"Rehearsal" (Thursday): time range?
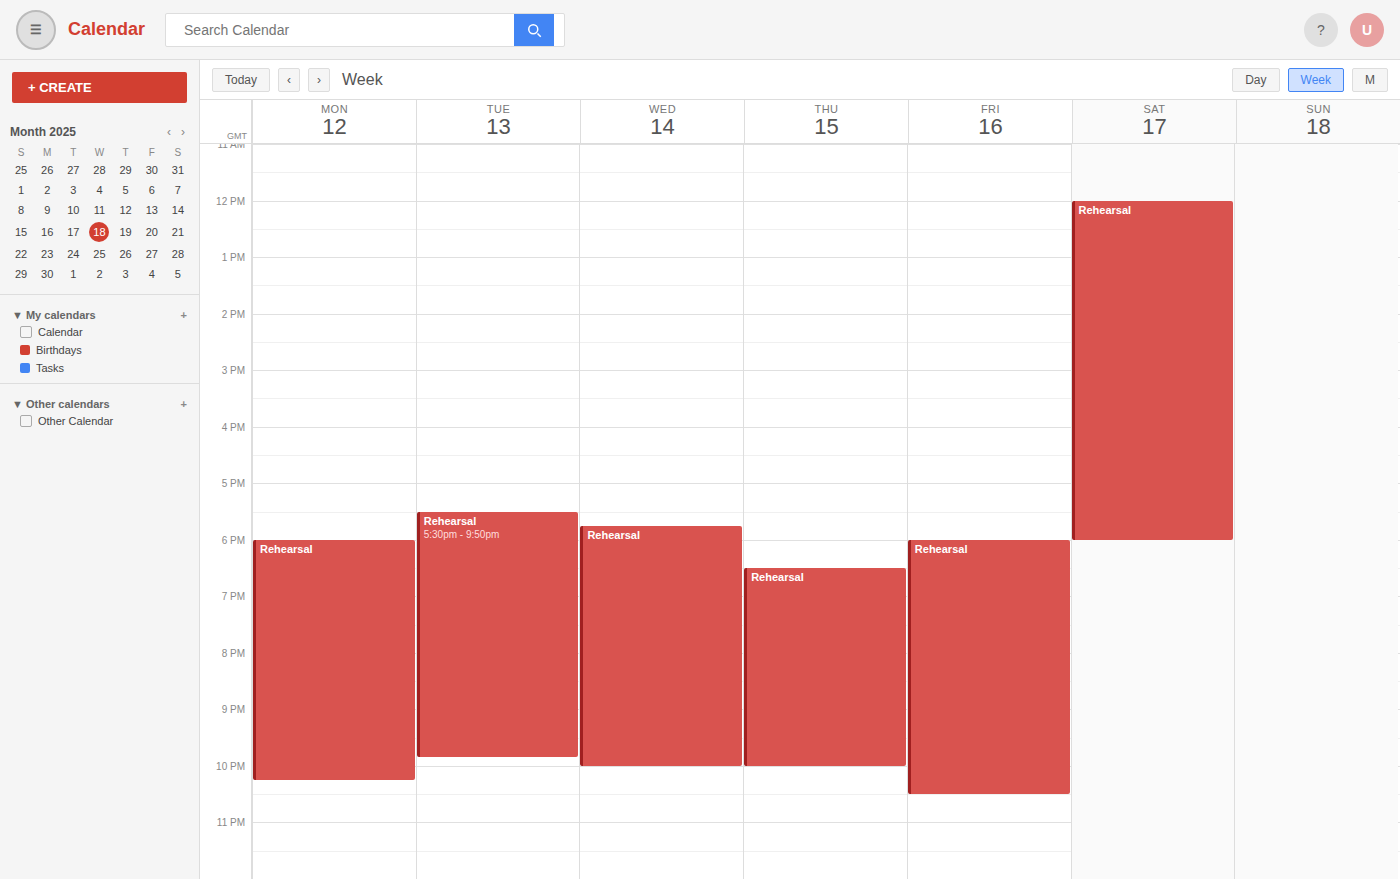
18:30 to 22:00